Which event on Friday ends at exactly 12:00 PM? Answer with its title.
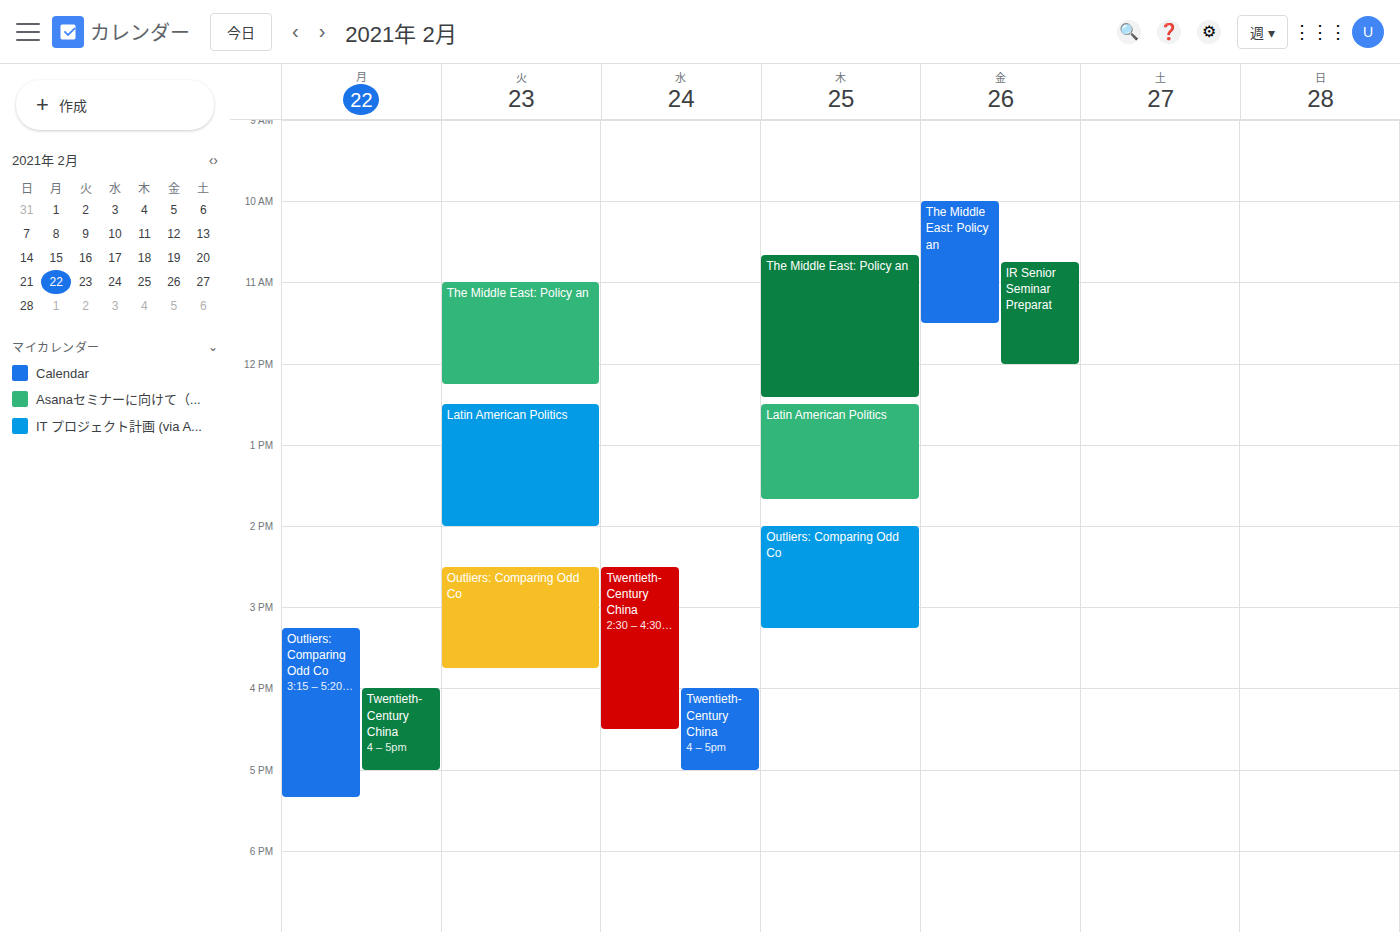
"IR Senior Seminar Preparat"